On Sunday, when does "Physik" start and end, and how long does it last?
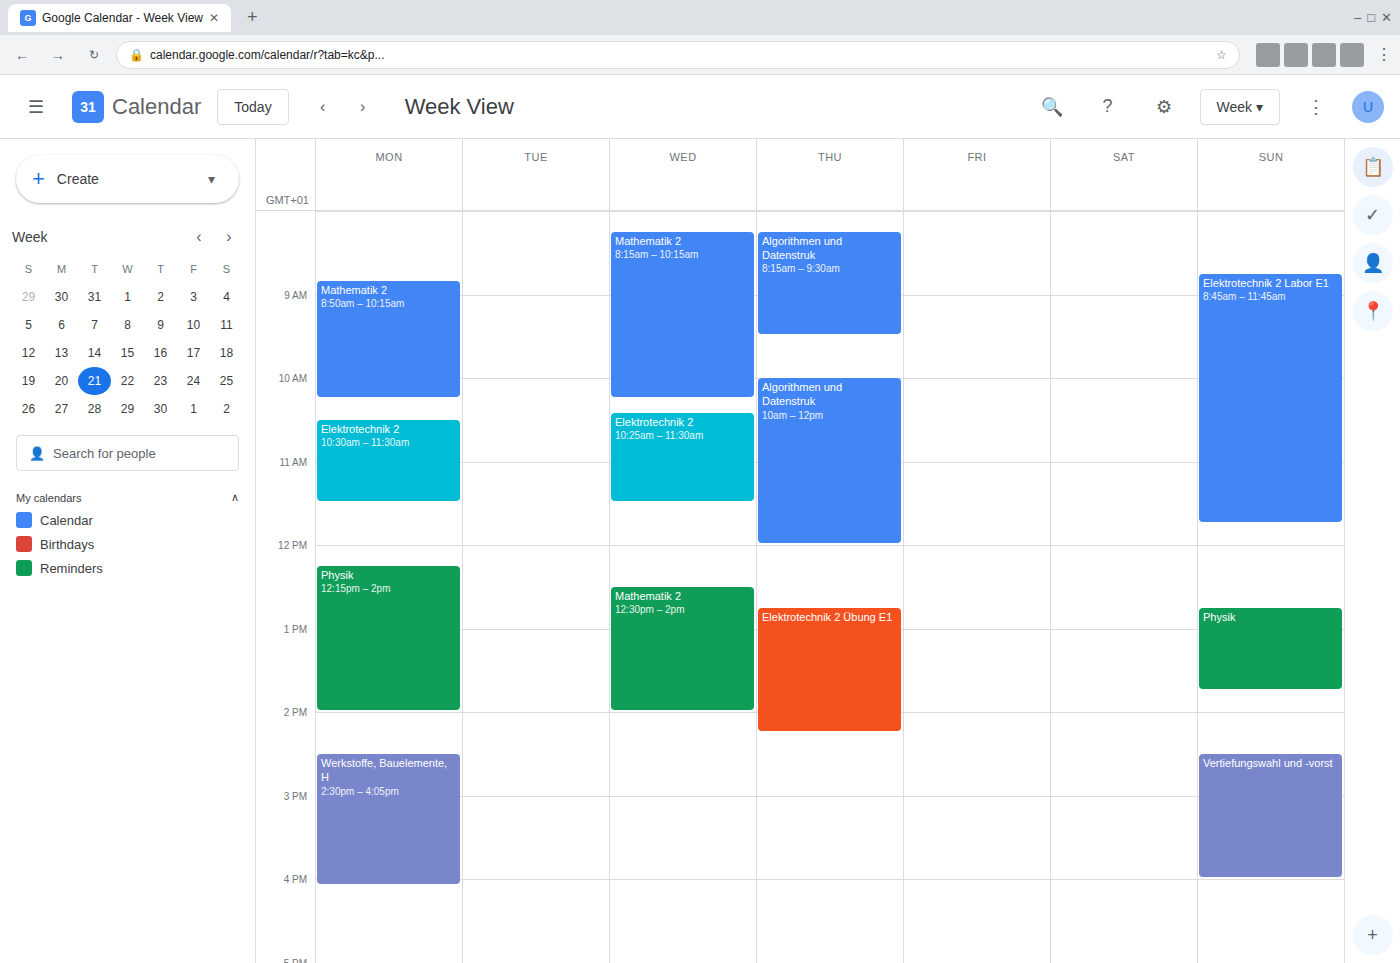
12:45 to 13:45, 1 hour